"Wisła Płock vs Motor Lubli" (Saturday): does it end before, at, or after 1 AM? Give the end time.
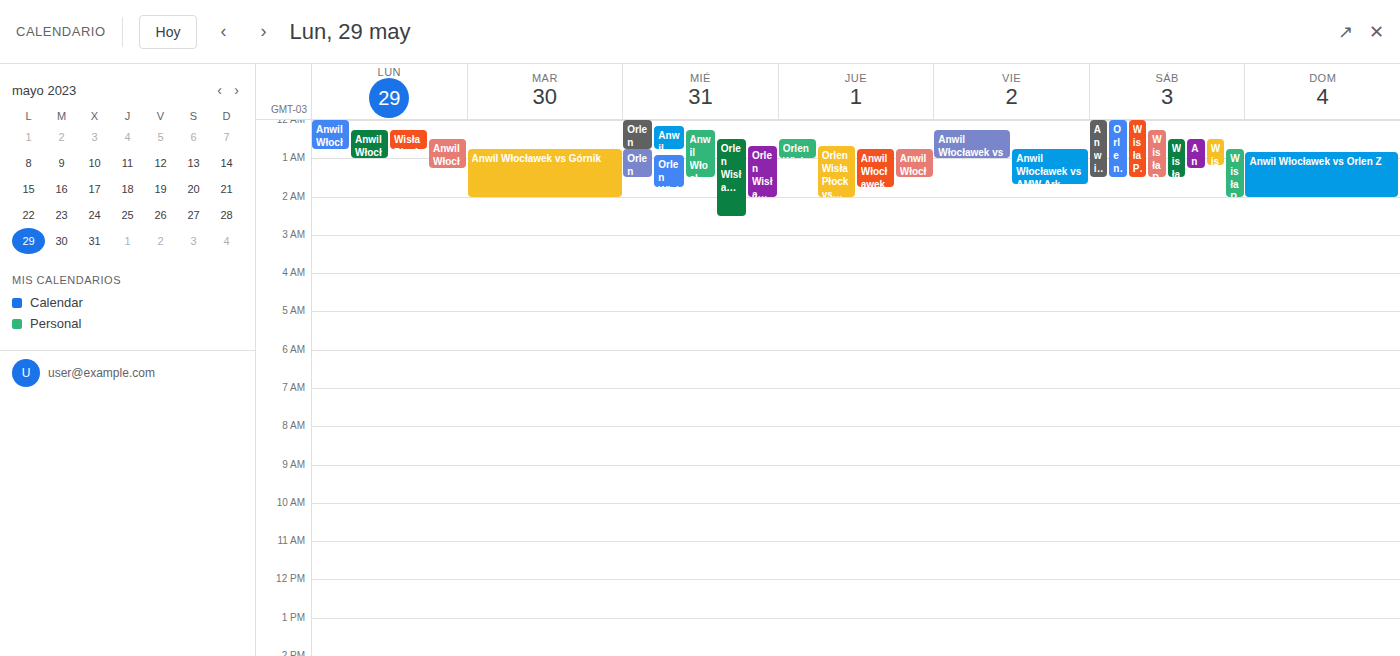
1:30 AM -- after 1 AM, 30 minutes below the 1 AM line.